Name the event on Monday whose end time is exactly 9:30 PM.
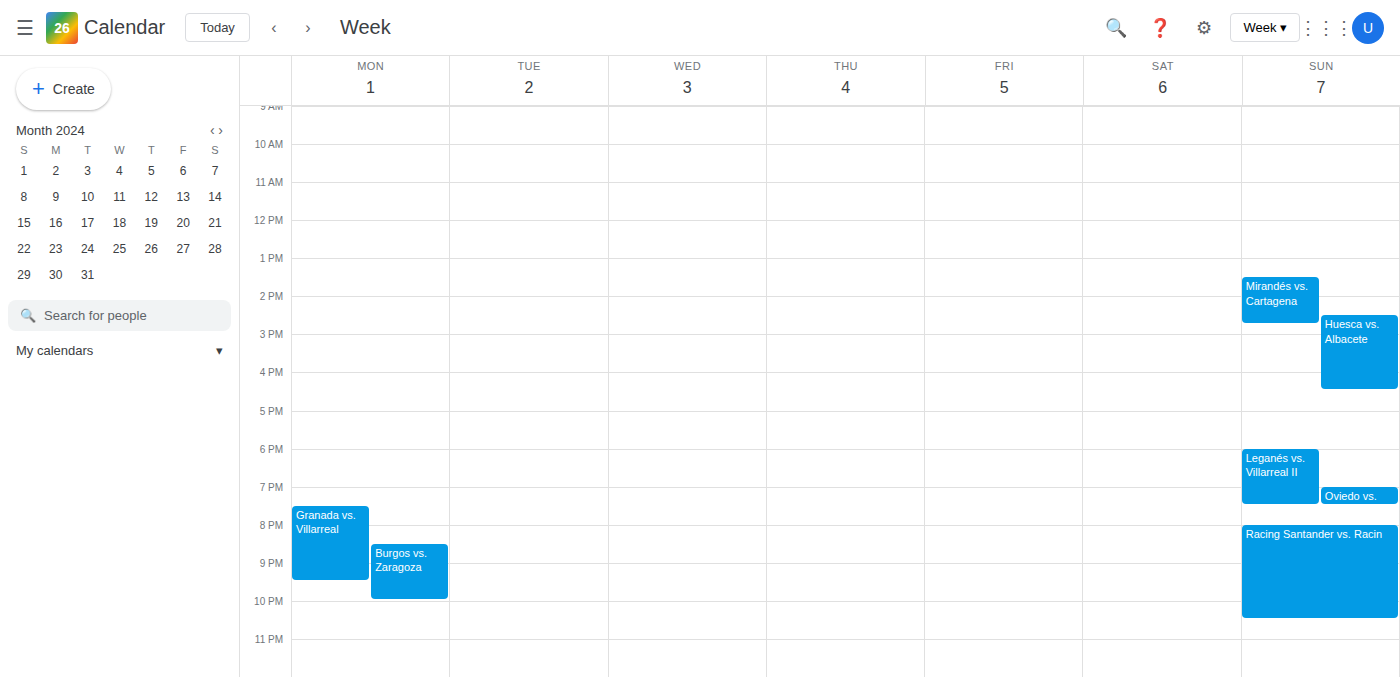
"Granada vs. Villarreal"